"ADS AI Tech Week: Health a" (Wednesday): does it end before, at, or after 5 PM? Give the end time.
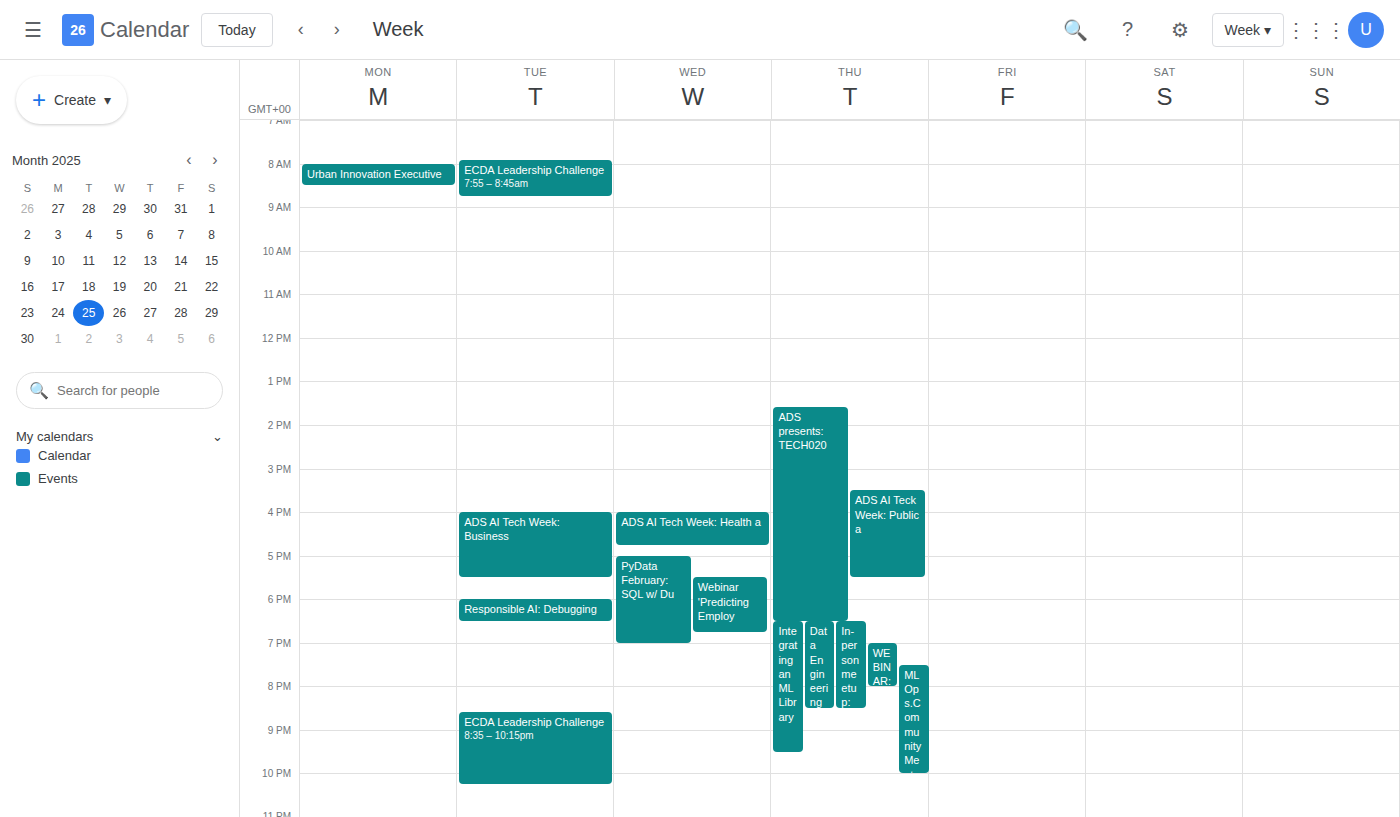
4:45 PM -- before 5 PM, 15 minutes above the 5 PM line.